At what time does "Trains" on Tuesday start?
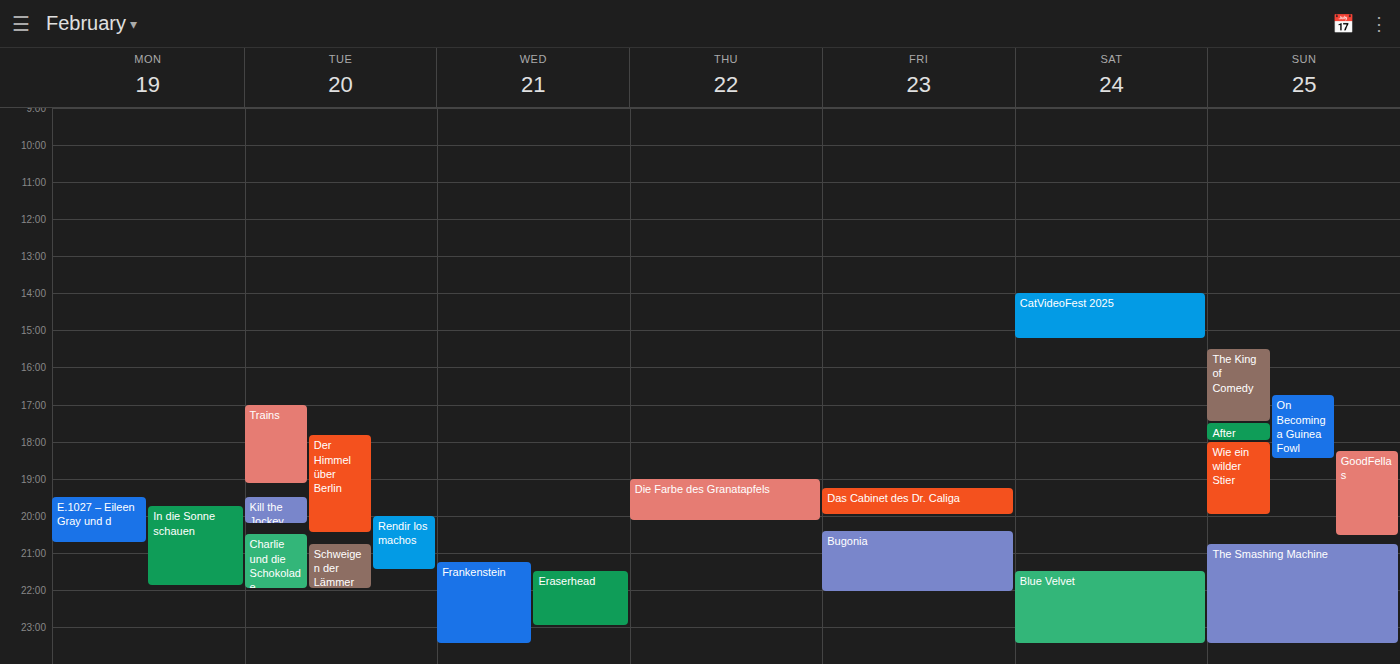
5:00 PM